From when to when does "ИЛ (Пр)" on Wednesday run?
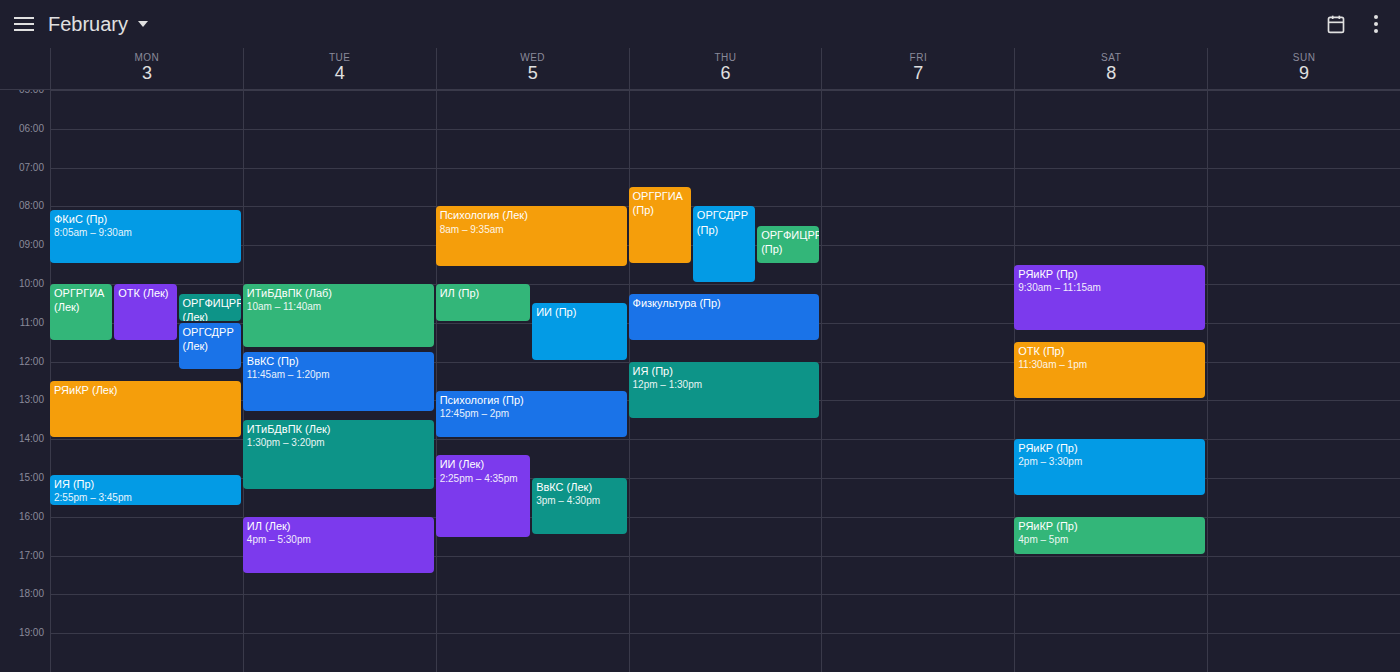
10:00 AM to 11:00 AM